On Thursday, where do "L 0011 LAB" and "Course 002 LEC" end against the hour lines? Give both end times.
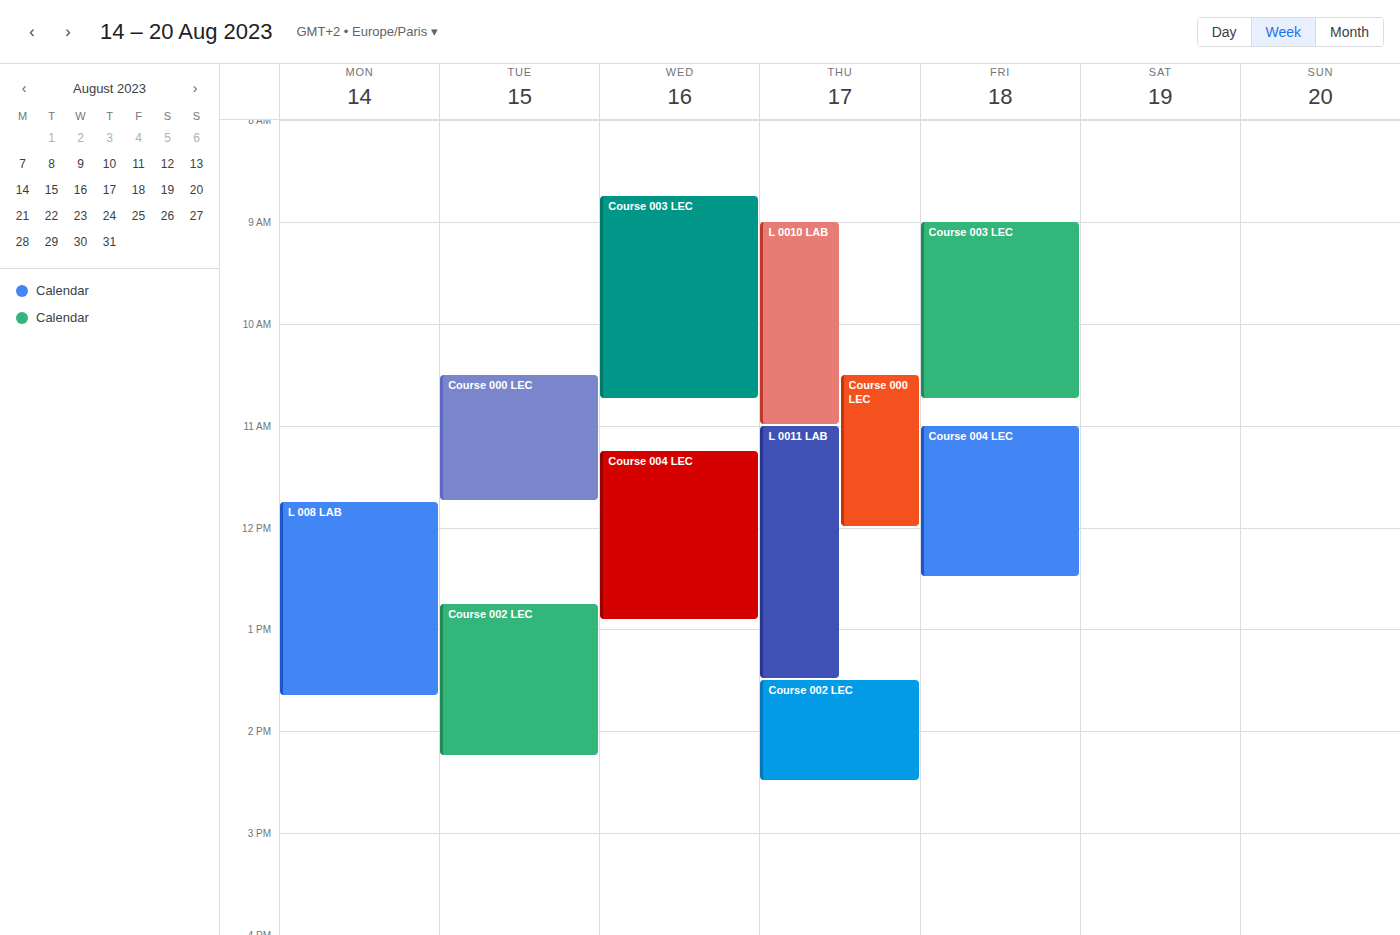
"L 0011 LAB": 1:30 PM, halfway between the 1 PM and 2 PM lines. "Course 002 LEC": 2:30 PM, halfway between the 2 PM and 3 PM lines.